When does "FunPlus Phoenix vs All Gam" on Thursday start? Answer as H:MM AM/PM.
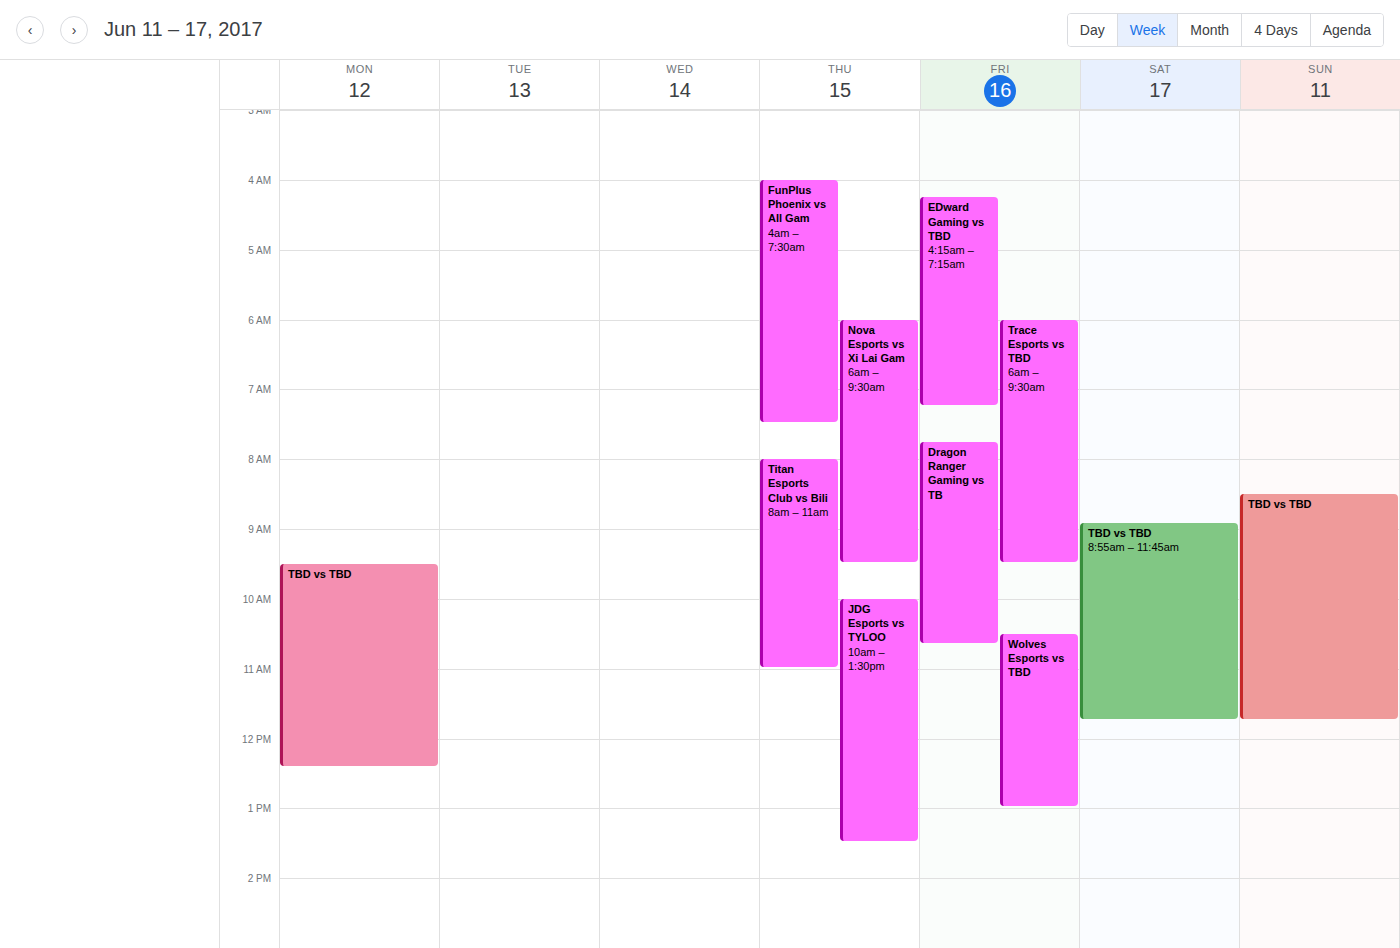
4:00 AM